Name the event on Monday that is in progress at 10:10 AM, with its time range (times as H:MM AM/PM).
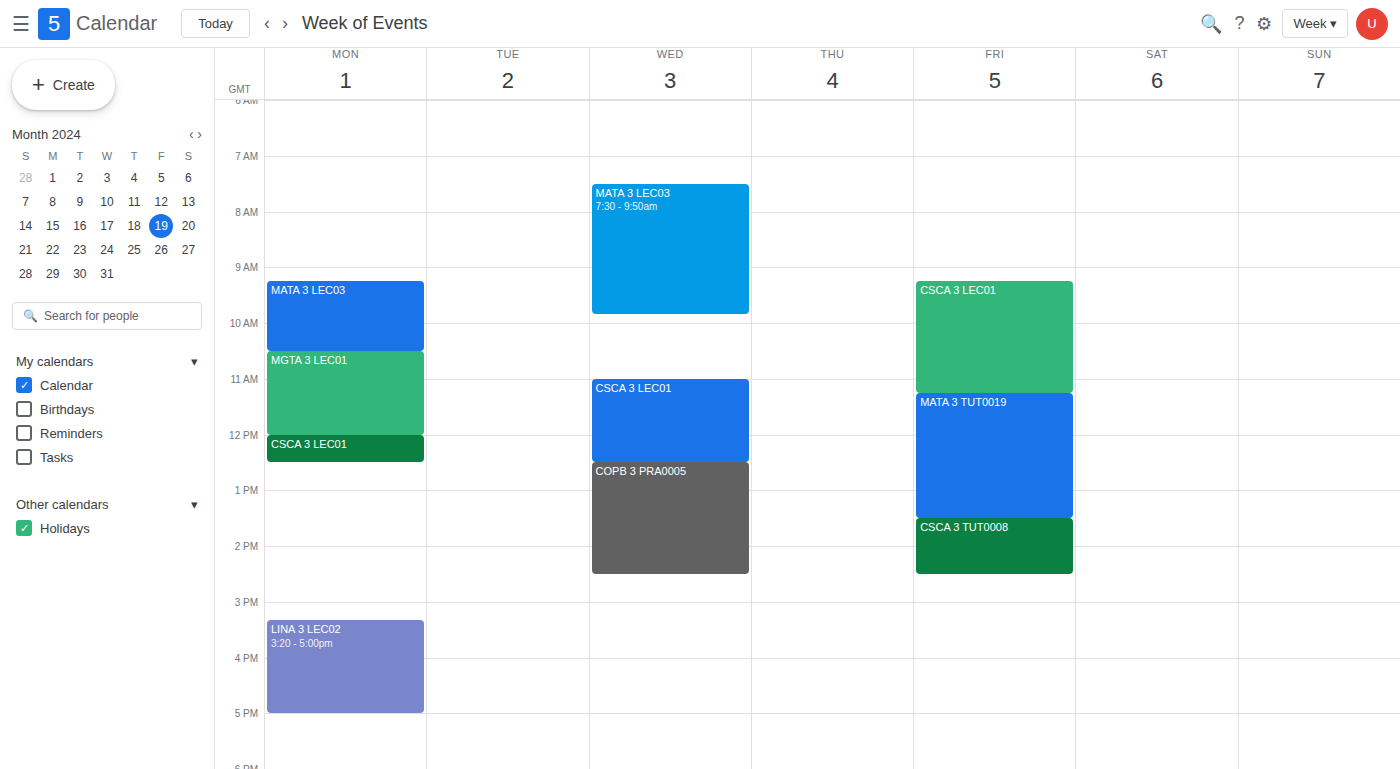
"MATA 3 LEC03", 9:15 AM to 10:30 AM